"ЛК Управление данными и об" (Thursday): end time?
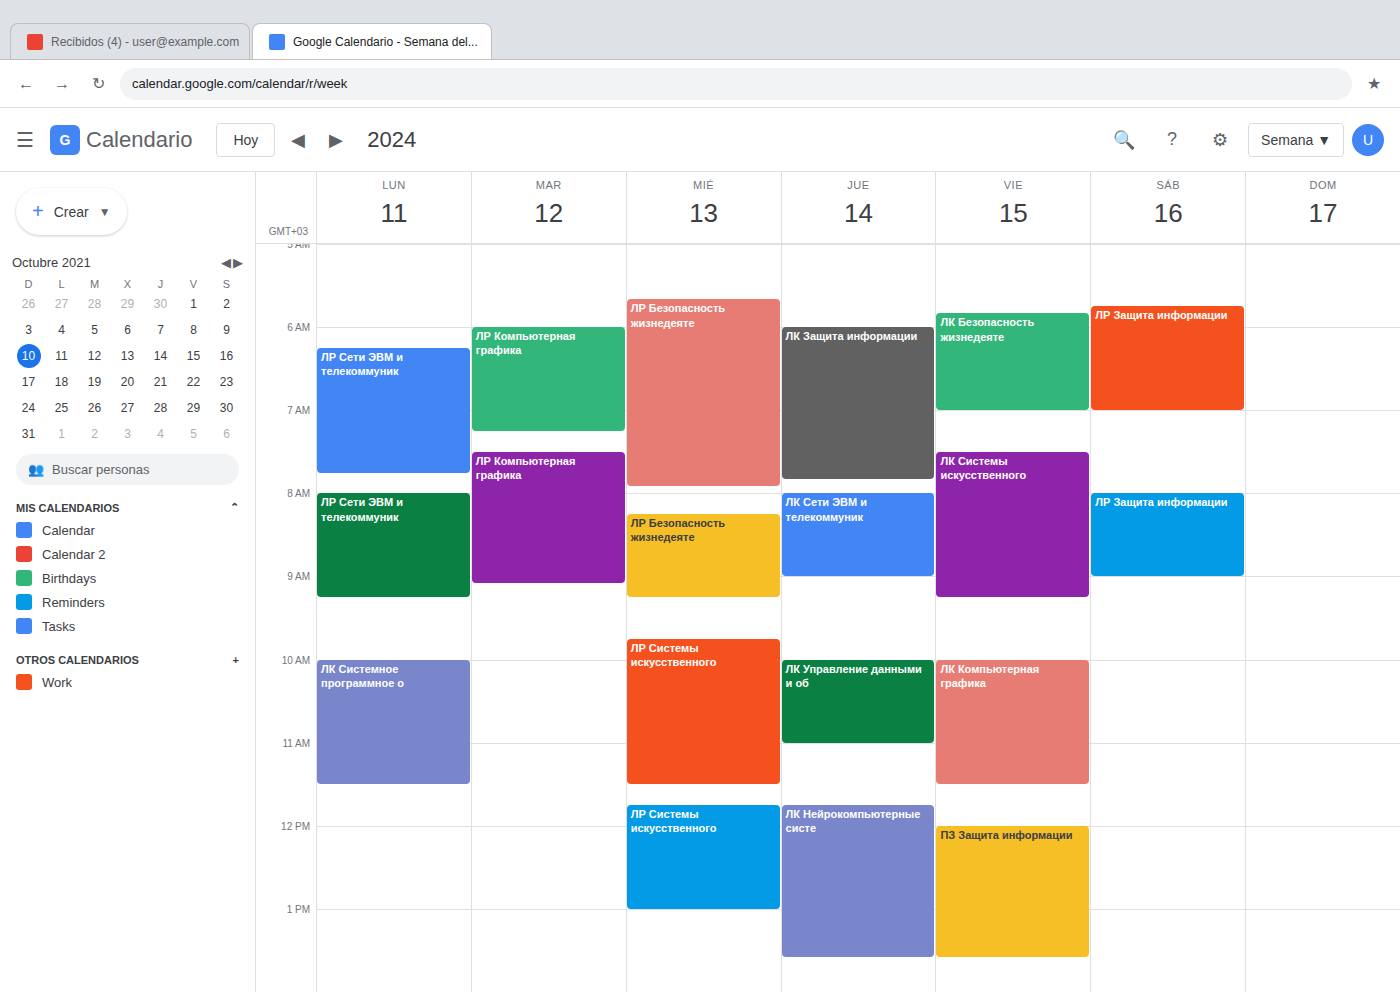
11:00 AM